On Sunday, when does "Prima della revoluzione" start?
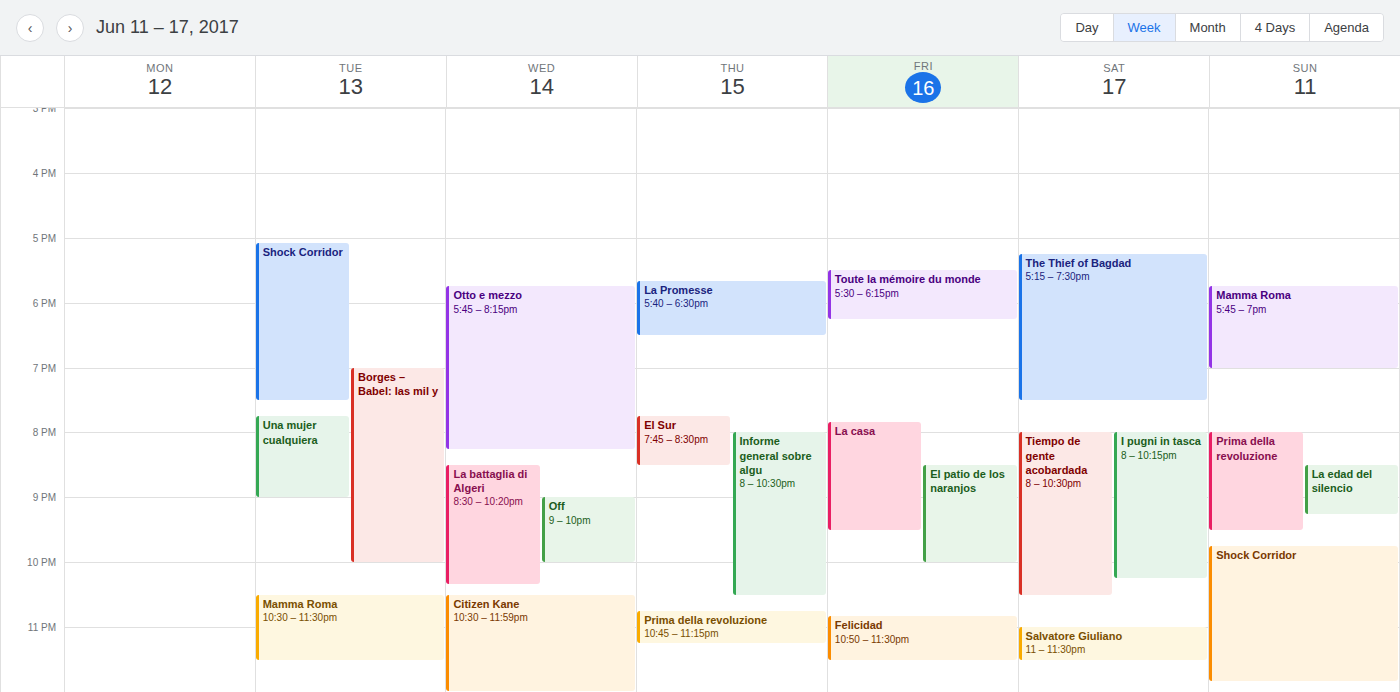
8:00 PM